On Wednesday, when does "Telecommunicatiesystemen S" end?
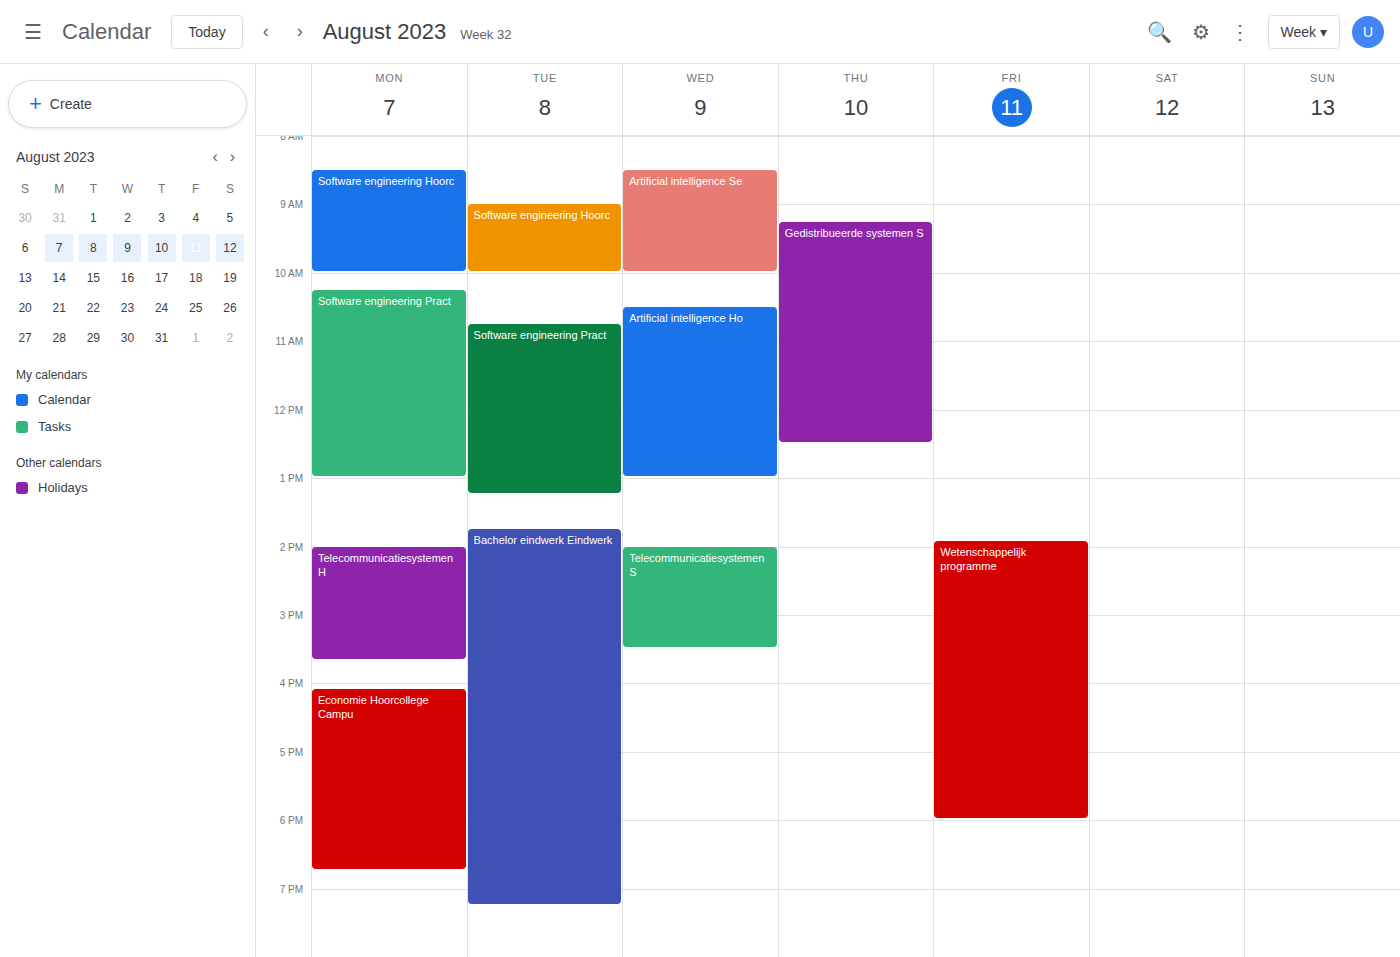
3:30 PM